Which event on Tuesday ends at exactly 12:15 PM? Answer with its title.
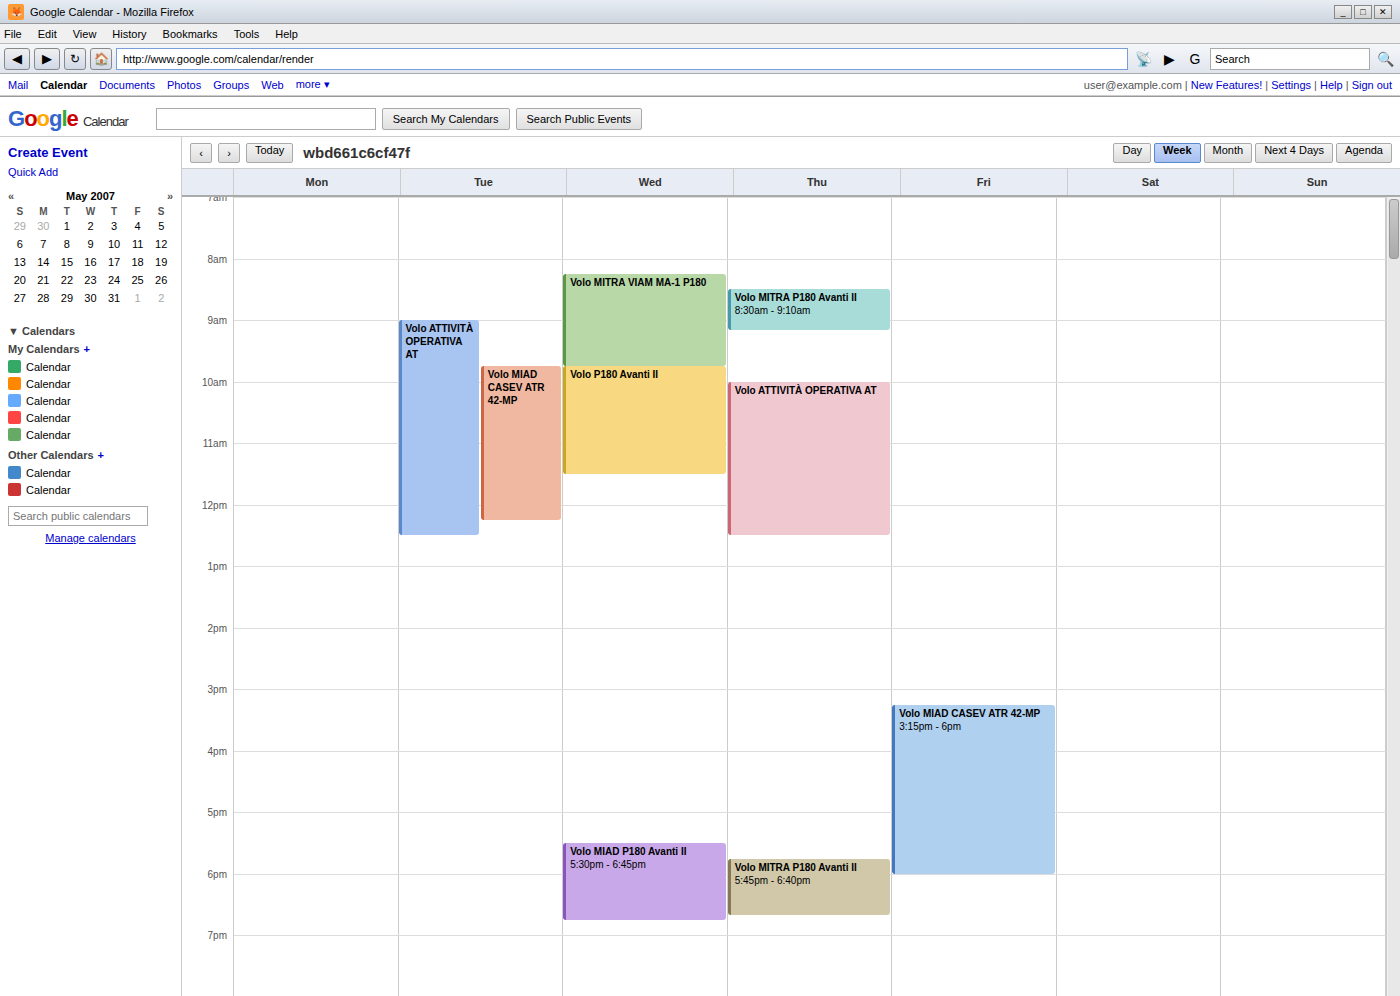
"Volo MIAD CASEV ATR 42-MP"